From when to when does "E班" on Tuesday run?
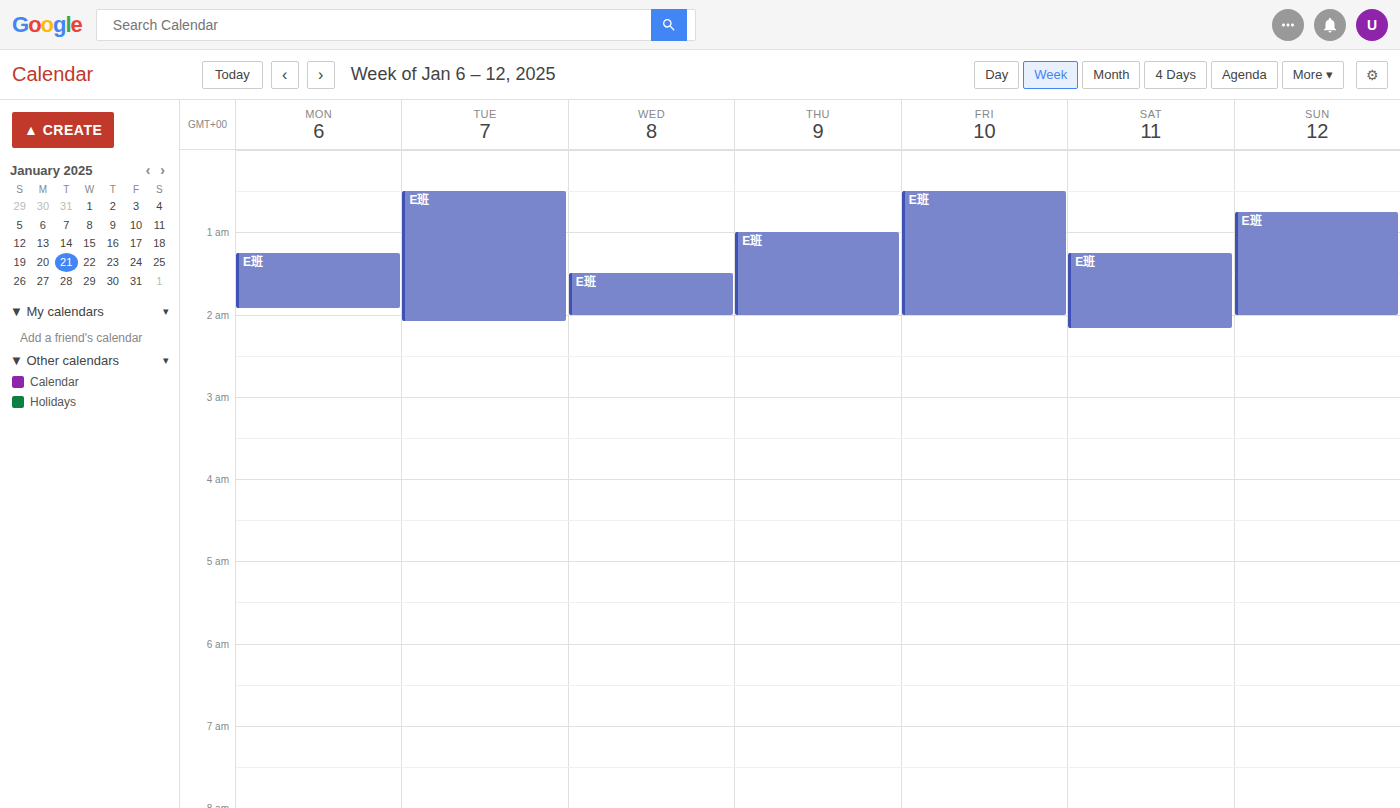
00:30 to 02:05